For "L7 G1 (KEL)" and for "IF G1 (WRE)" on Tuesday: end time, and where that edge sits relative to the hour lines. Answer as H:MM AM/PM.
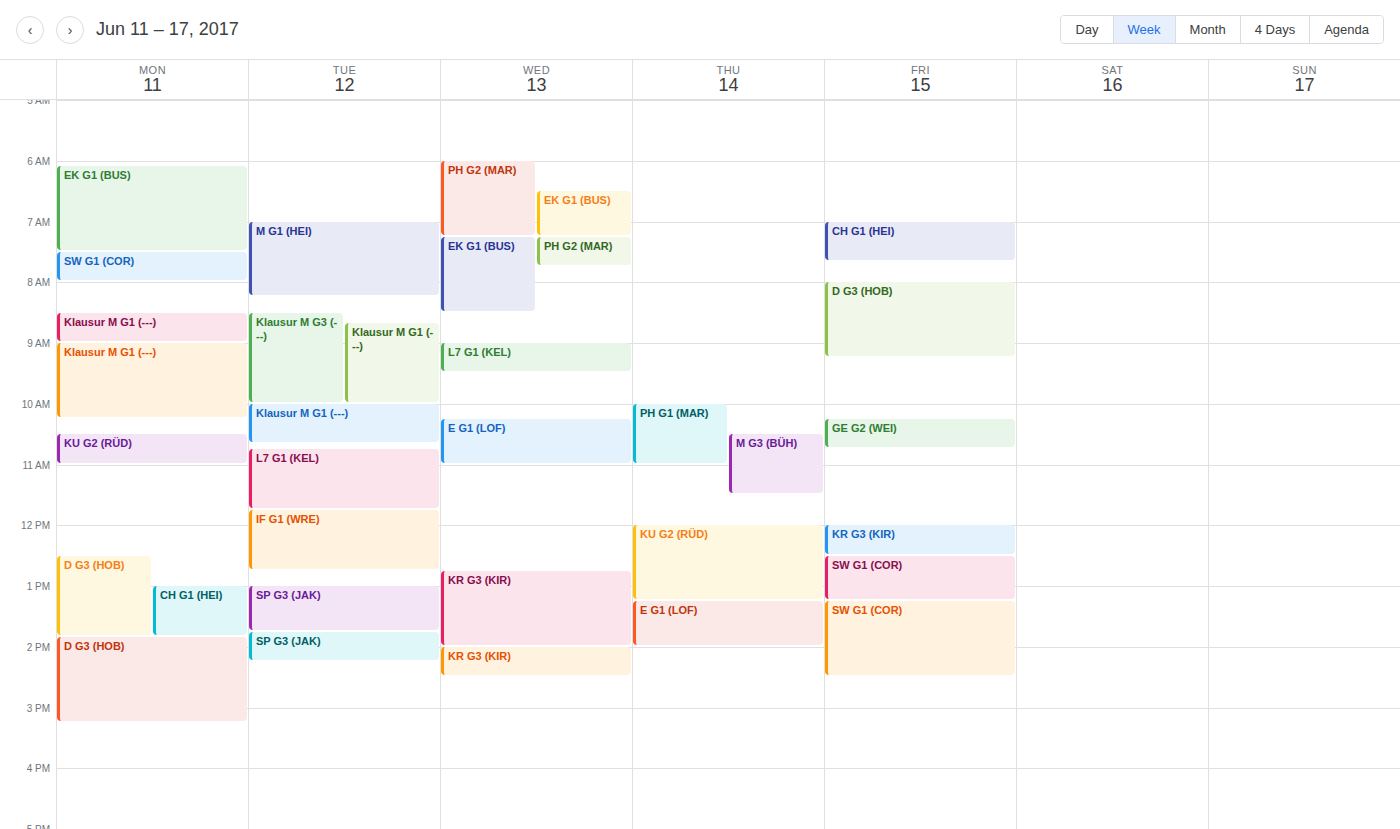
"L7 G1 (KEL)": 11:45 AM, neither: three quarters of the way from the 11 AM line to the 12 PM line. "IF G1 (WRE)": 12:45 PM, neither: three quarters of the way from the 12 PM line to the 1 PM line.